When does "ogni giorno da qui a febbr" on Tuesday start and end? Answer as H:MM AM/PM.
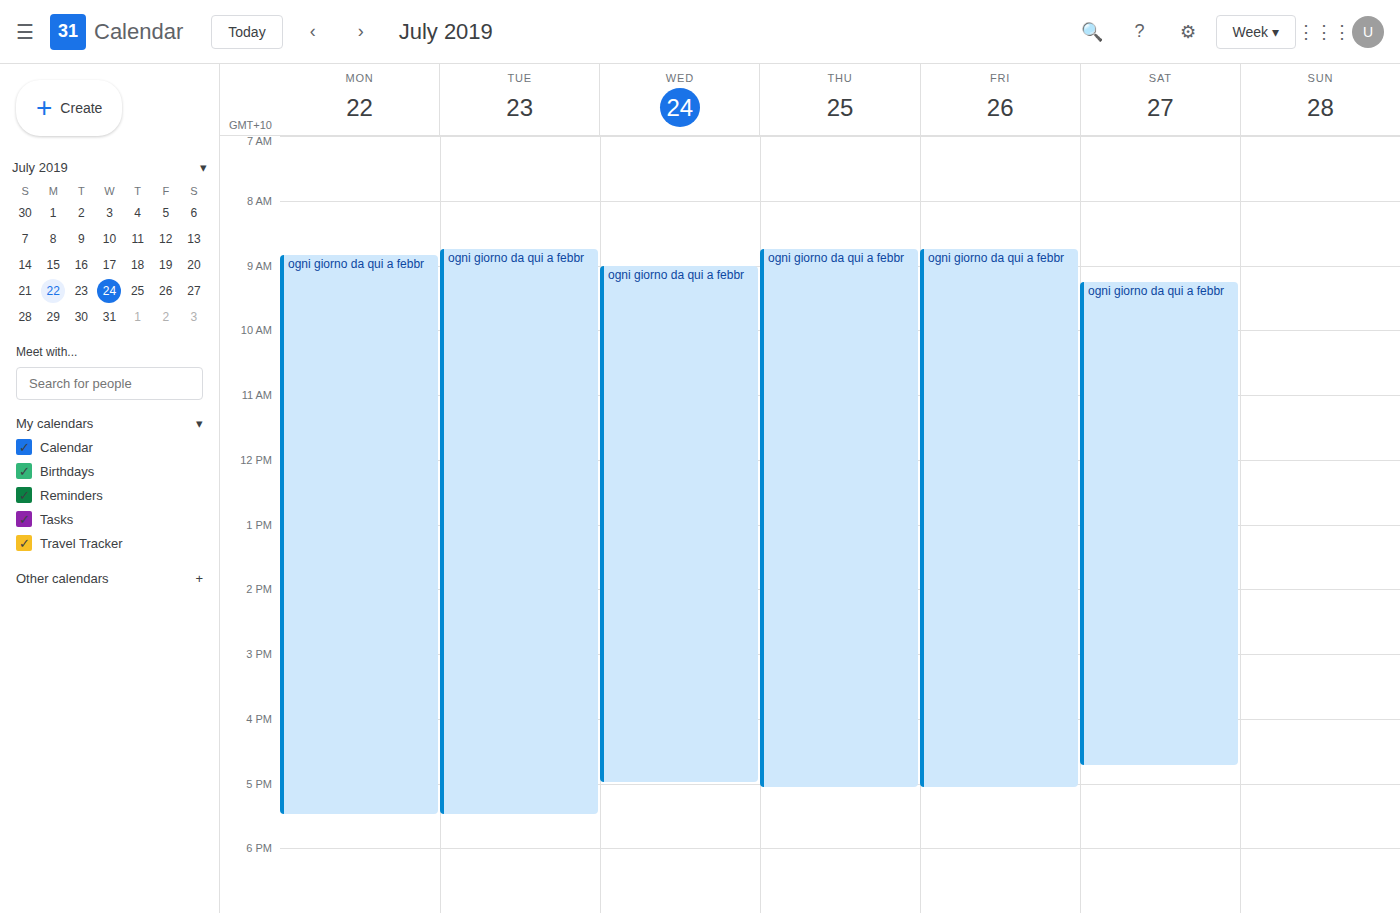
8:45 AM to 5:30 PM